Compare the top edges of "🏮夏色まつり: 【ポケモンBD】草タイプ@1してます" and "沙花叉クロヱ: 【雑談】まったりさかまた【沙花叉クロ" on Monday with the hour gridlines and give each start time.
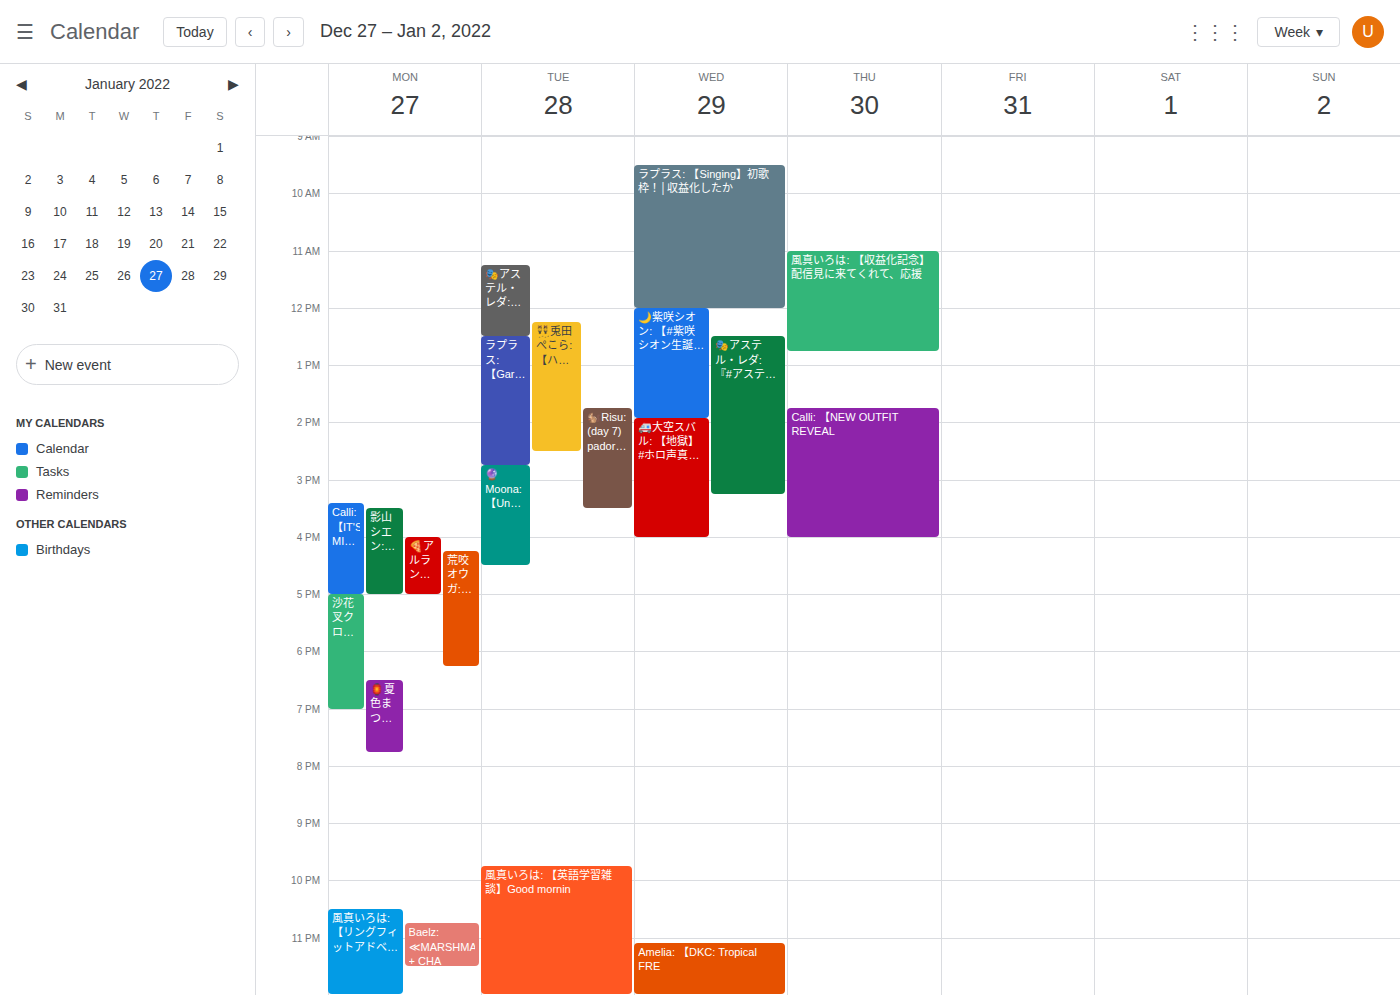
"🏮夏色まつり: 【ポケモンBD】草タイプ@1してます": 18:30, halfway between the 18:00 and 19:00 lines. "沙花叉クロヱ: 【雑談】まったりさかまた【沙花叉クロ": 17:00, exactly on the 17:00 line.